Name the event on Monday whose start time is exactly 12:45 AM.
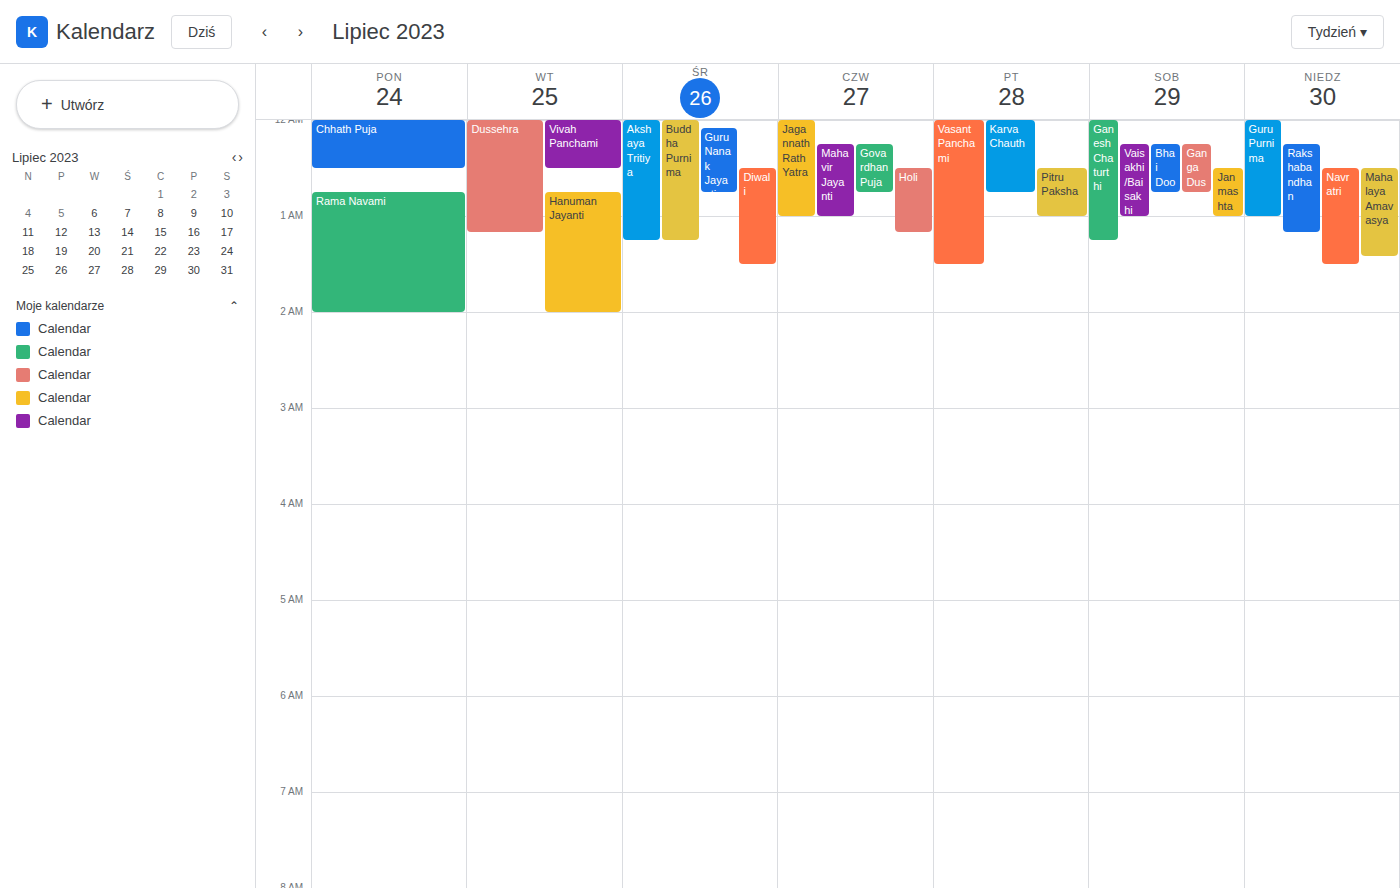
"Rama Navami"